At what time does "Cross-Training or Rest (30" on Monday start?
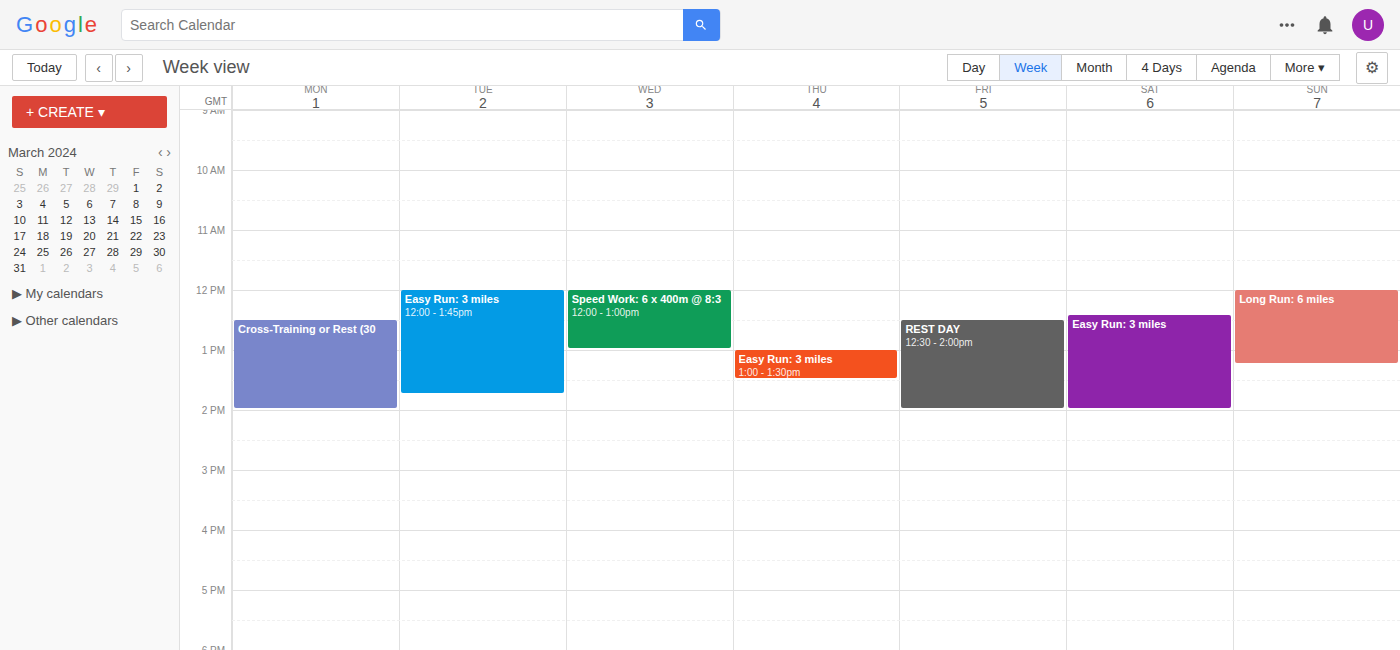
12:30 PM